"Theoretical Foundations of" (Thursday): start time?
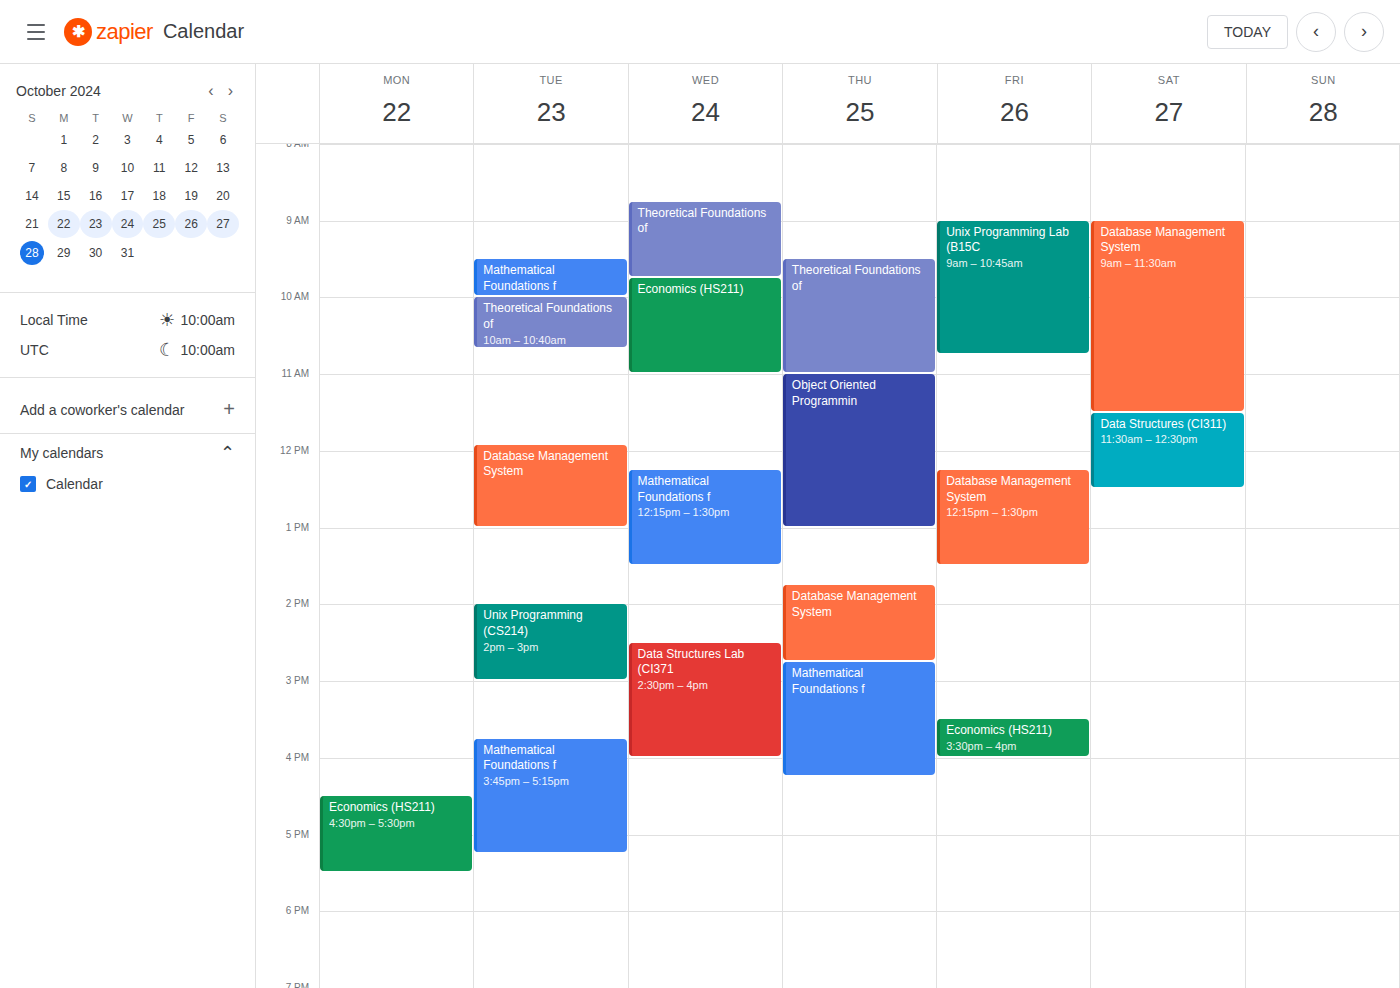
9:30 AM